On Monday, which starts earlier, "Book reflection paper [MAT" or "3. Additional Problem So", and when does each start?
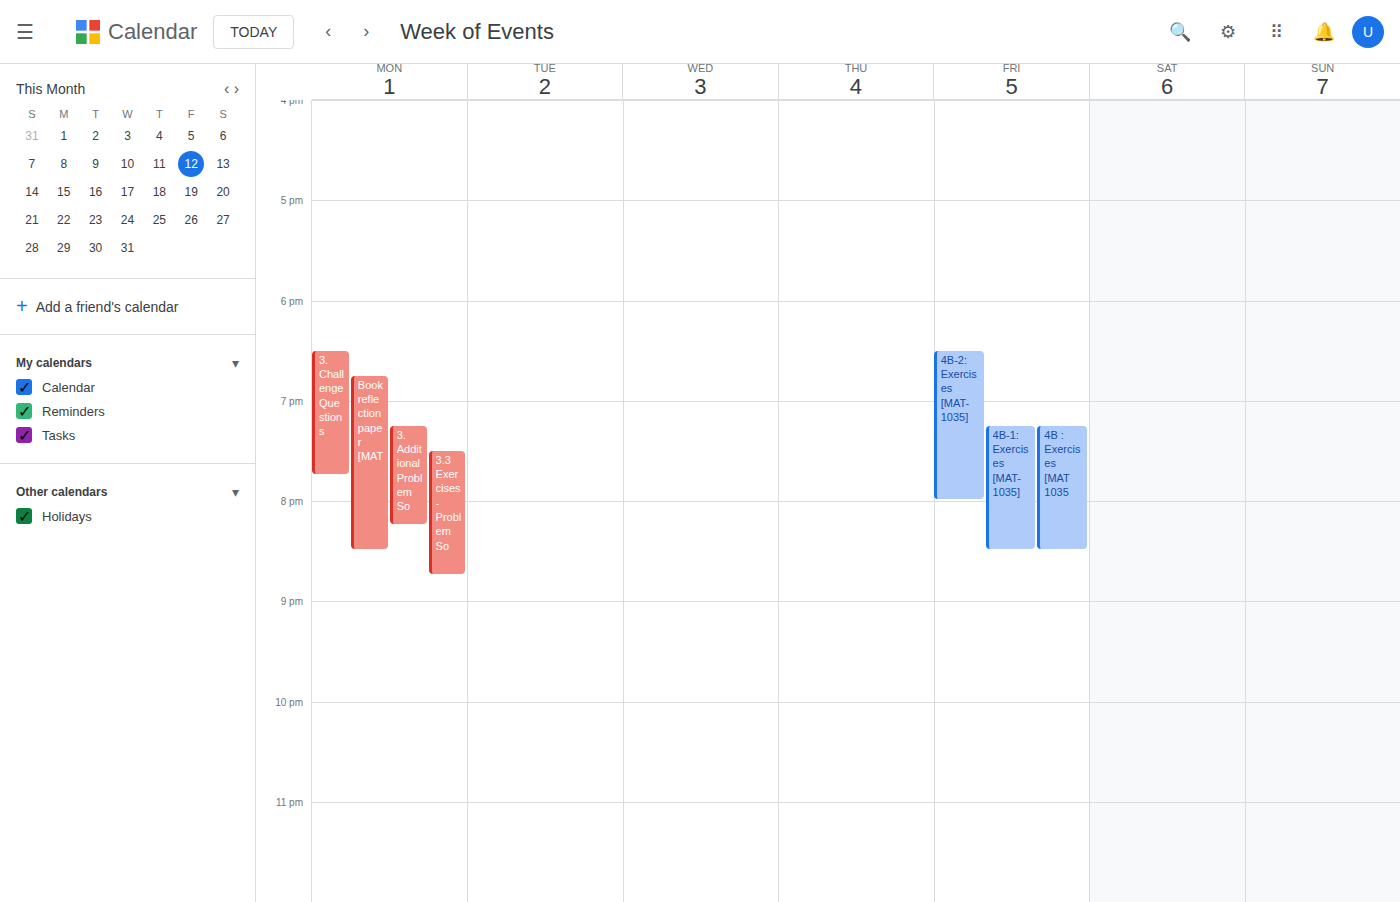
"Book reflection paper [MAT" 6:45 PM; "3. Additional Problem So" 7:15 PM.